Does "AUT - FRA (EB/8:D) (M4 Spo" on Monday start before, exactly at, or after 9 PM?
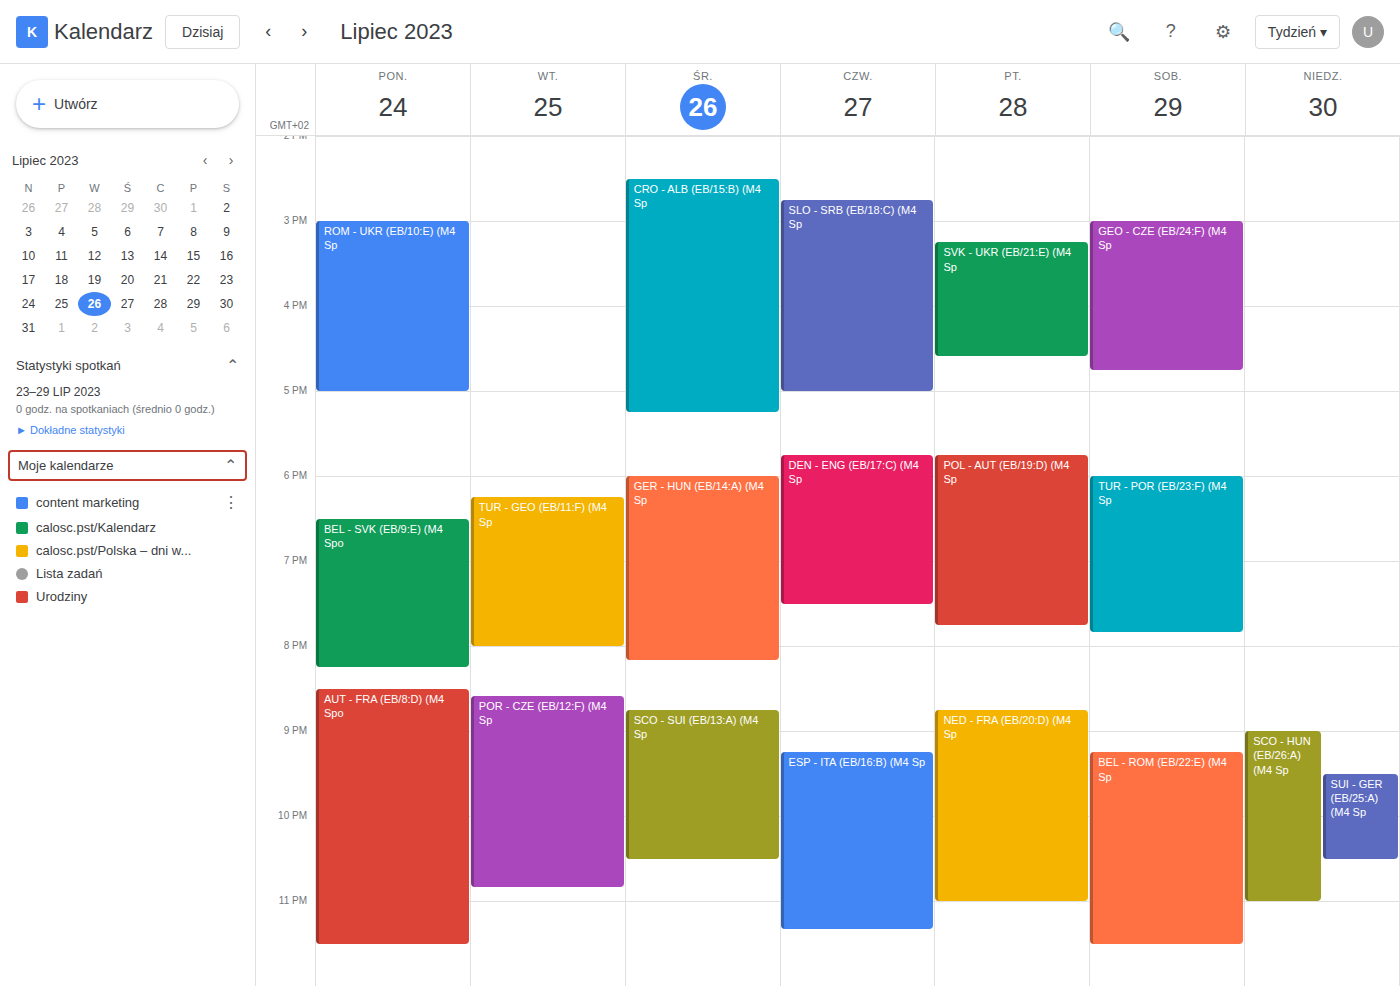
8:30 PM -- before 9 PM, 30 minutes above the 9 PM line.